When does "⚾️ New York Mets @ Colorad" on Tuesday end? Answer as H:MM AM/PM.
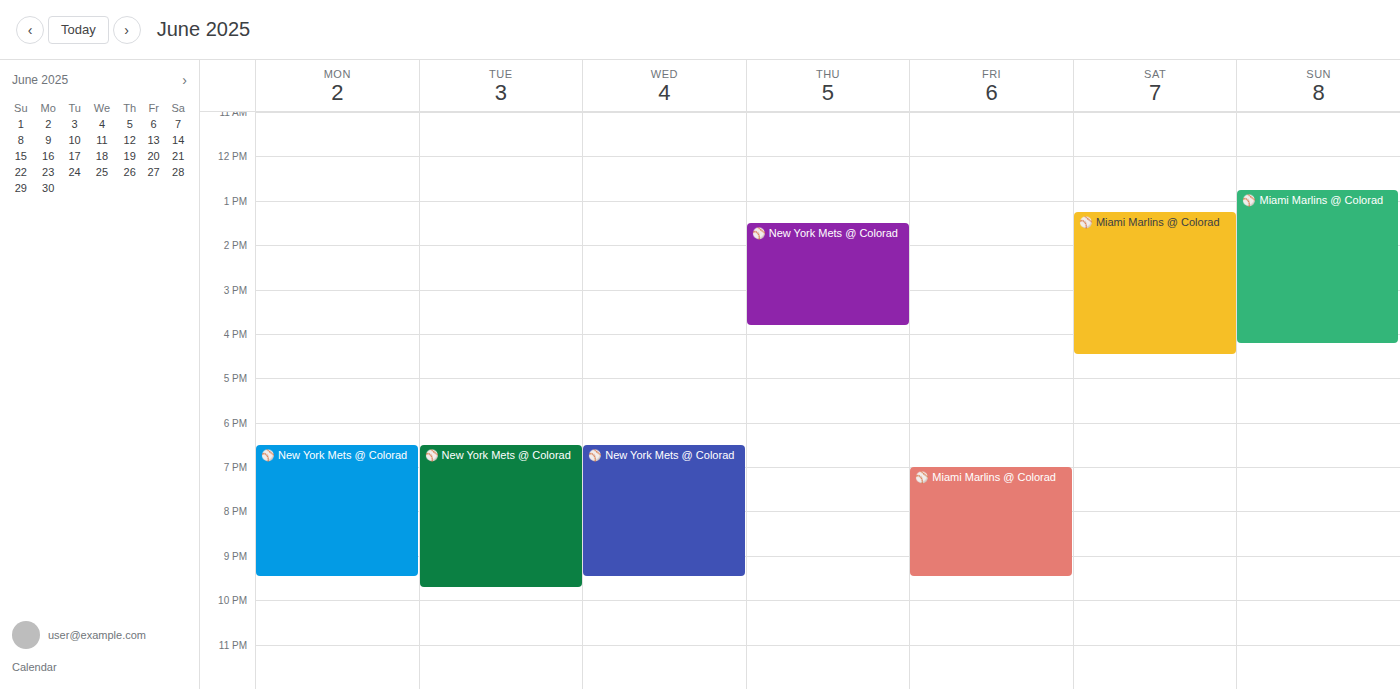
9:45 PM